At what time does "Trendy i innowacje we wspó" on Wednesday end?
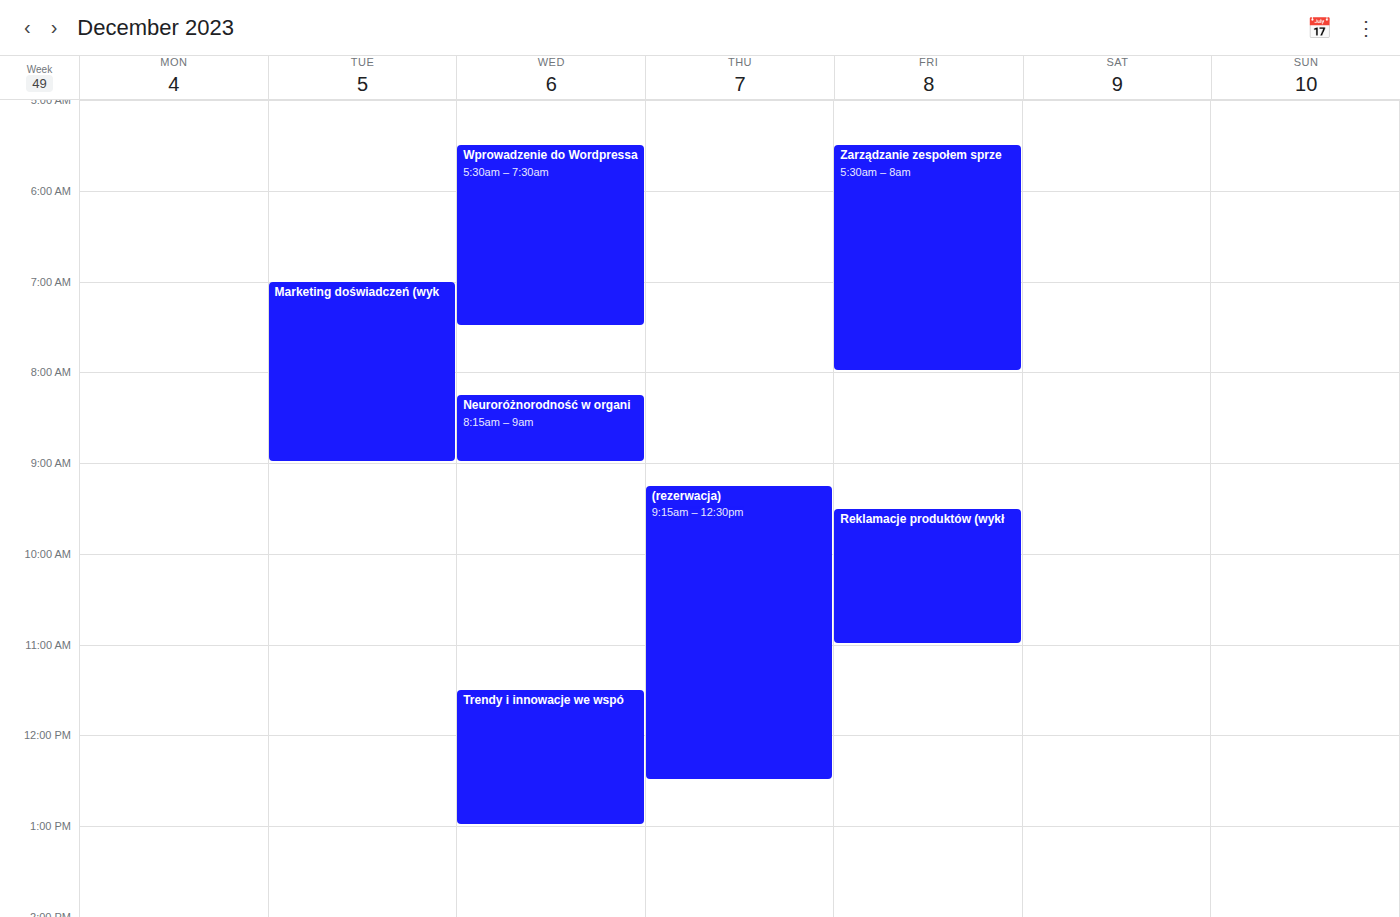
1:00 PM